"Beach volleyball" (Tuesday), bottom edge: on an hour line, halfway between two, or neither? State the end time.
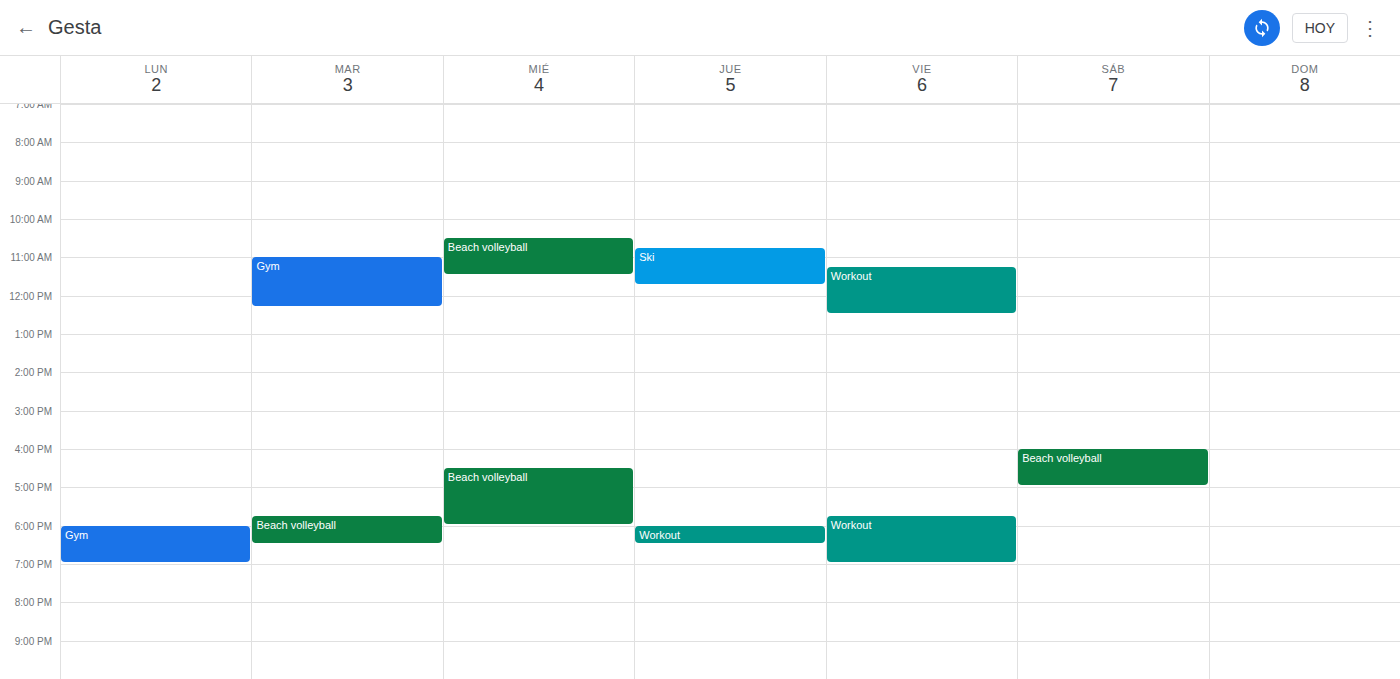
6:30 PM -- halfway between the 6 PM and 7 PM lines.